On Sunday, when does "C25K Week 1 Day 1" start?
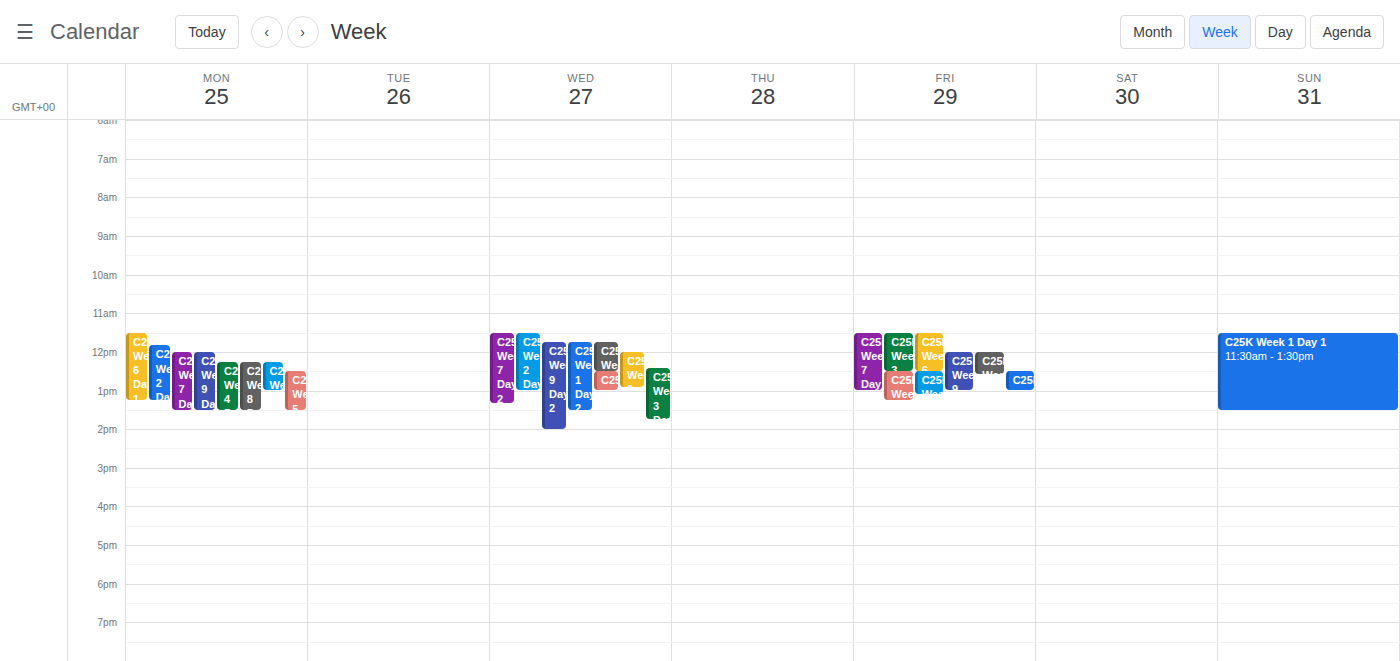
11:30 AM